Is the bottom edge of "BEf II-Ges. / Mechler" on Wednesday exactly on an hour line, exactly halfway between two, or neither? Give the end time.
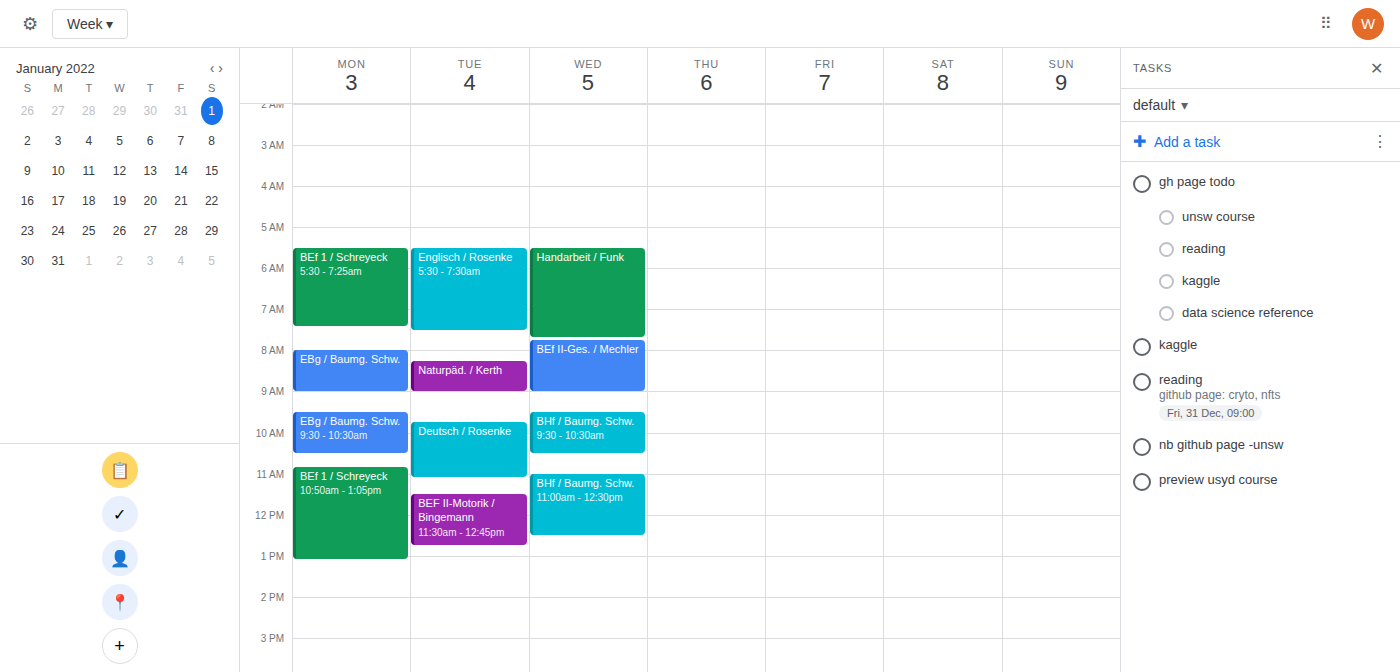
9:00 AM -- exactly on the 9 AM line.